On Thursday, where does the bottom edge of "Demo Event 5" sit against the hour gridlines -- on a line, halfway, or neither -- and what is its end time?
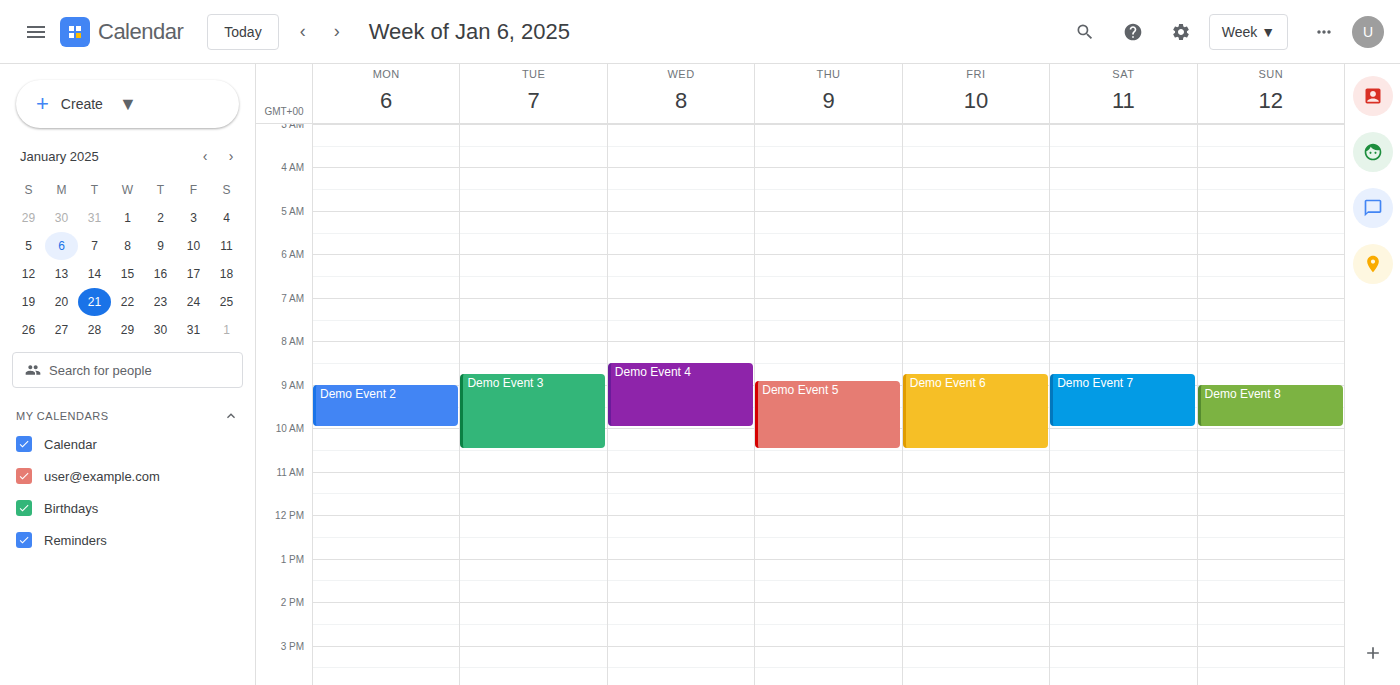
10:30 AM -- halfway between the 10 AM and 11 AM lines.